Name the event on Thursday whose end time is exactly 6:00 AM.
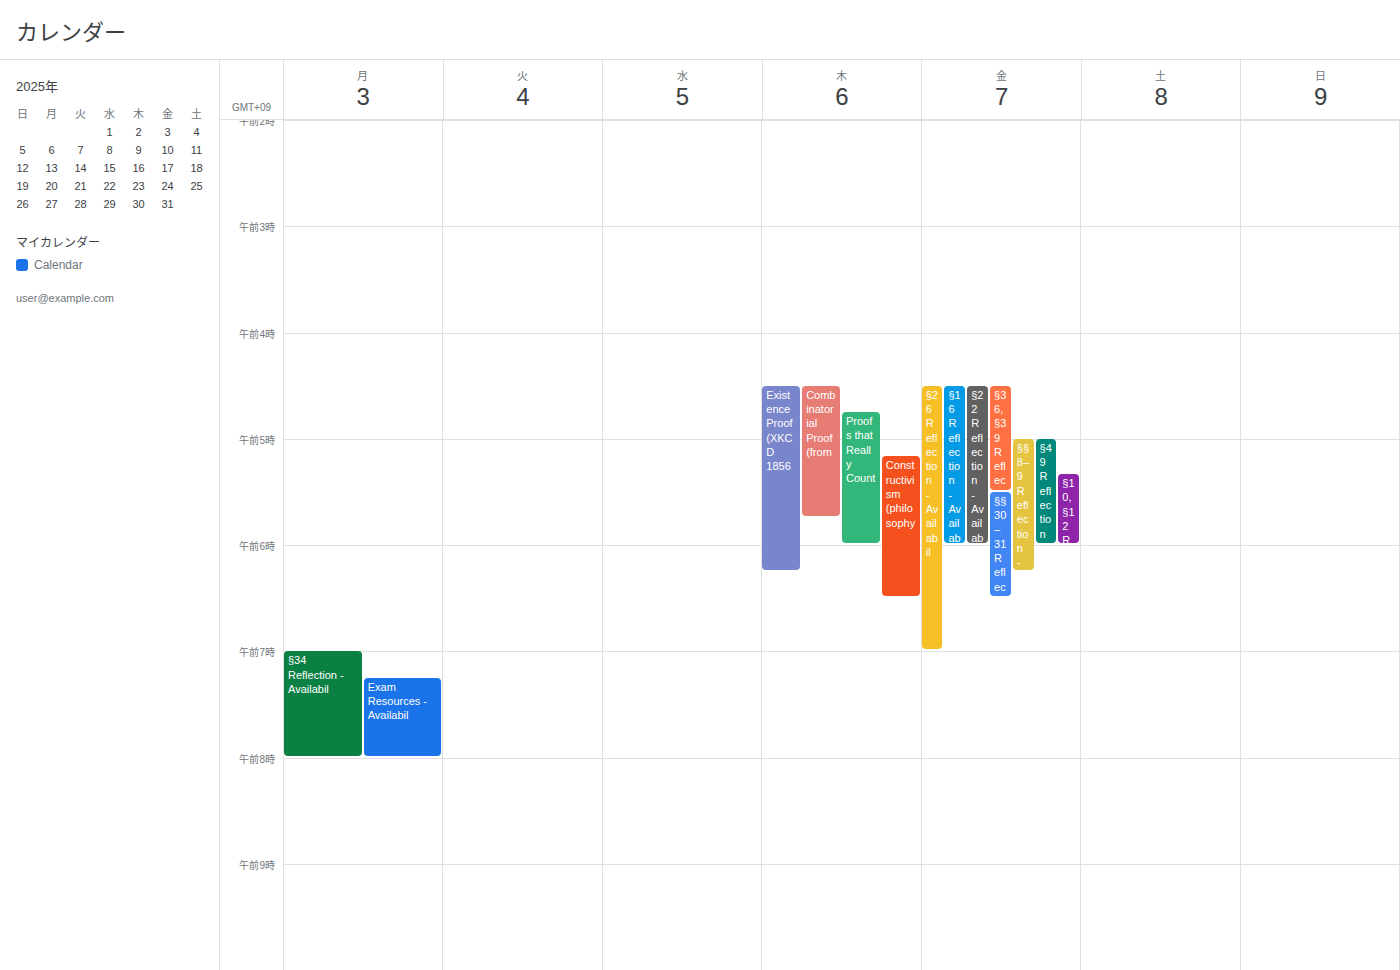
"Proofs that Really Count"